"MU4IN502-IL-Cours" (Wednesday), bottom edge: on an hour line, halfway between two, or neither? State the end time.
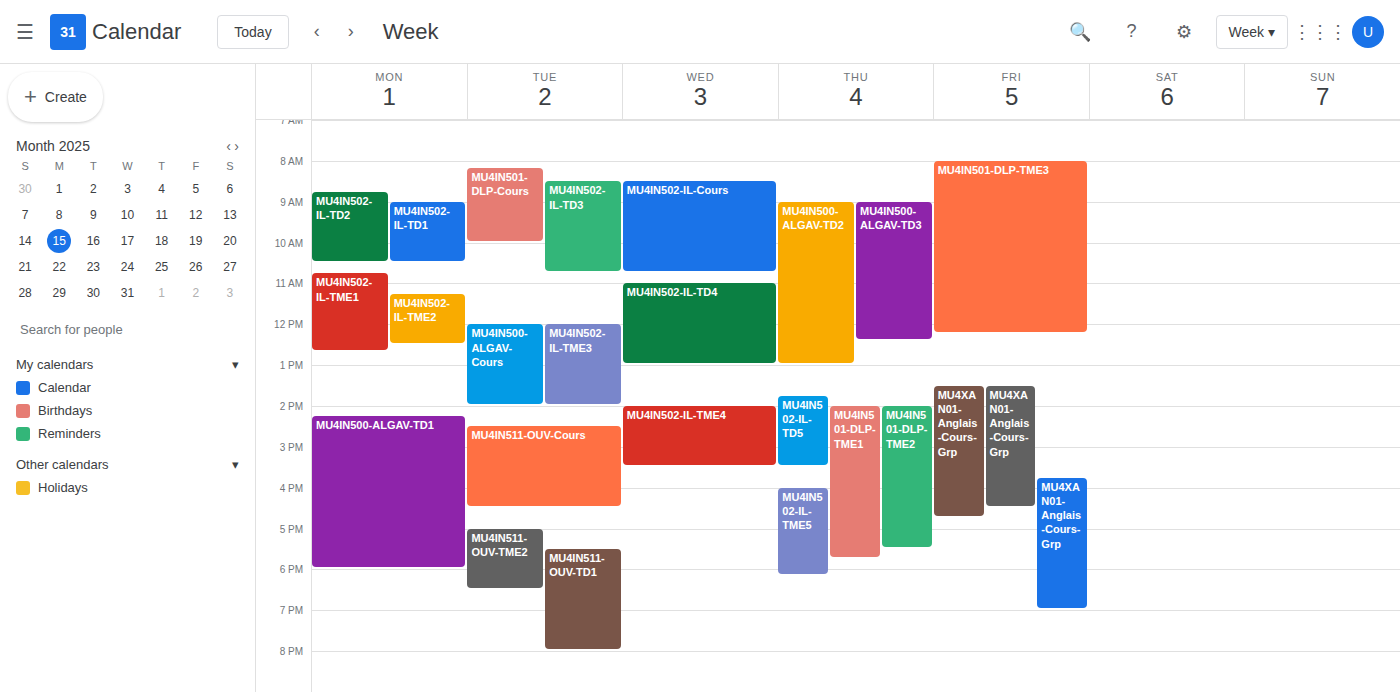
10:45 AM -- neither: three quarters of the way from the 10 AM line to the 11 AM line.